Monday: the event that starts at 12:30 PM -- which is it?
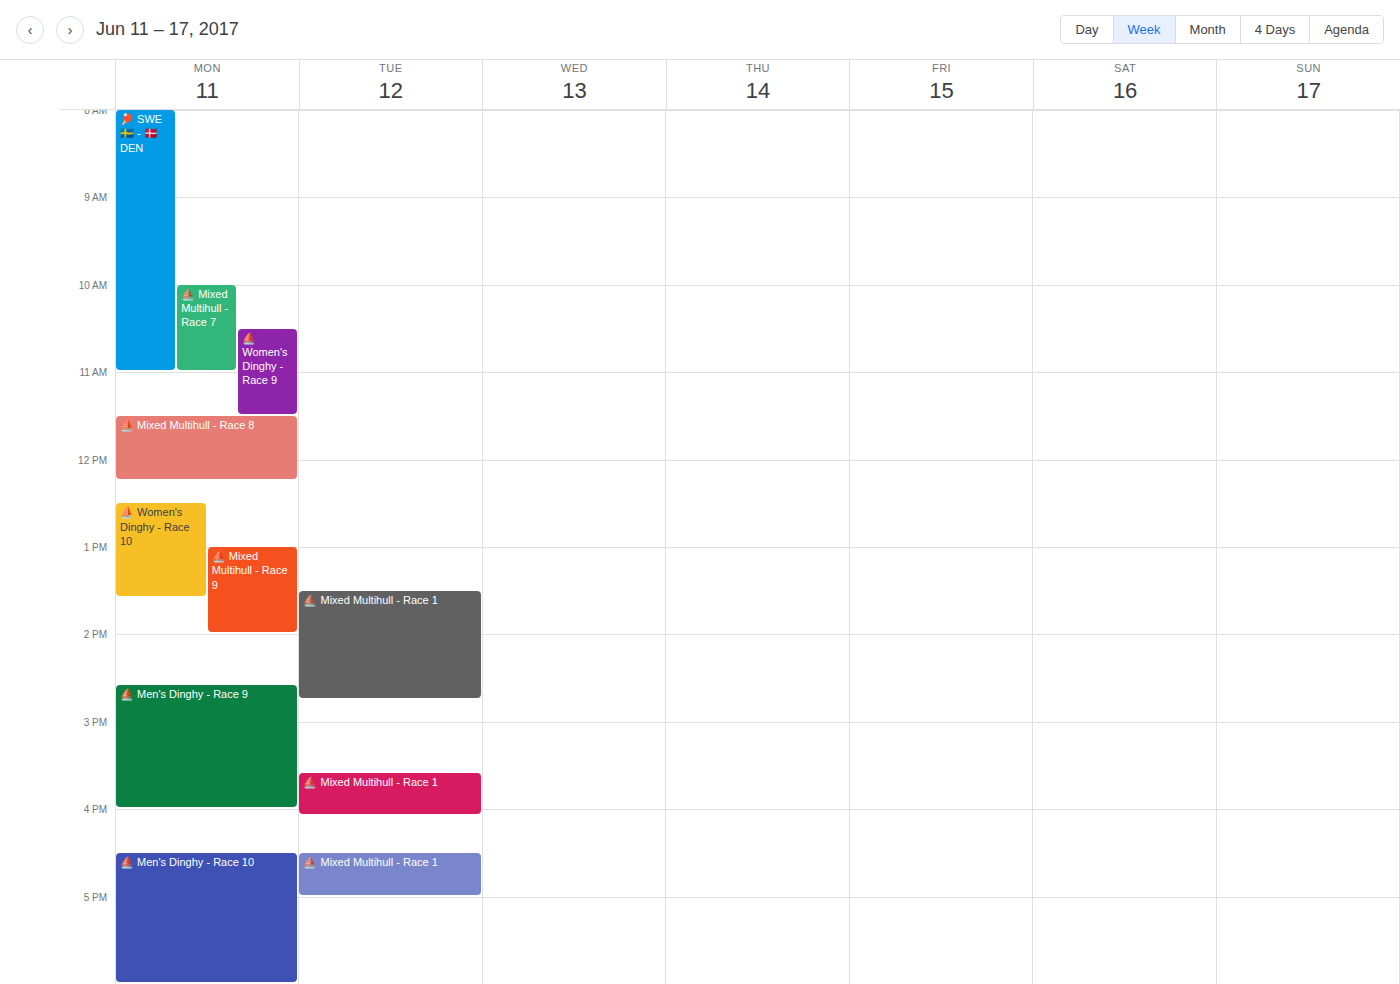
"⛵ Women's Dinghy - Race 10"